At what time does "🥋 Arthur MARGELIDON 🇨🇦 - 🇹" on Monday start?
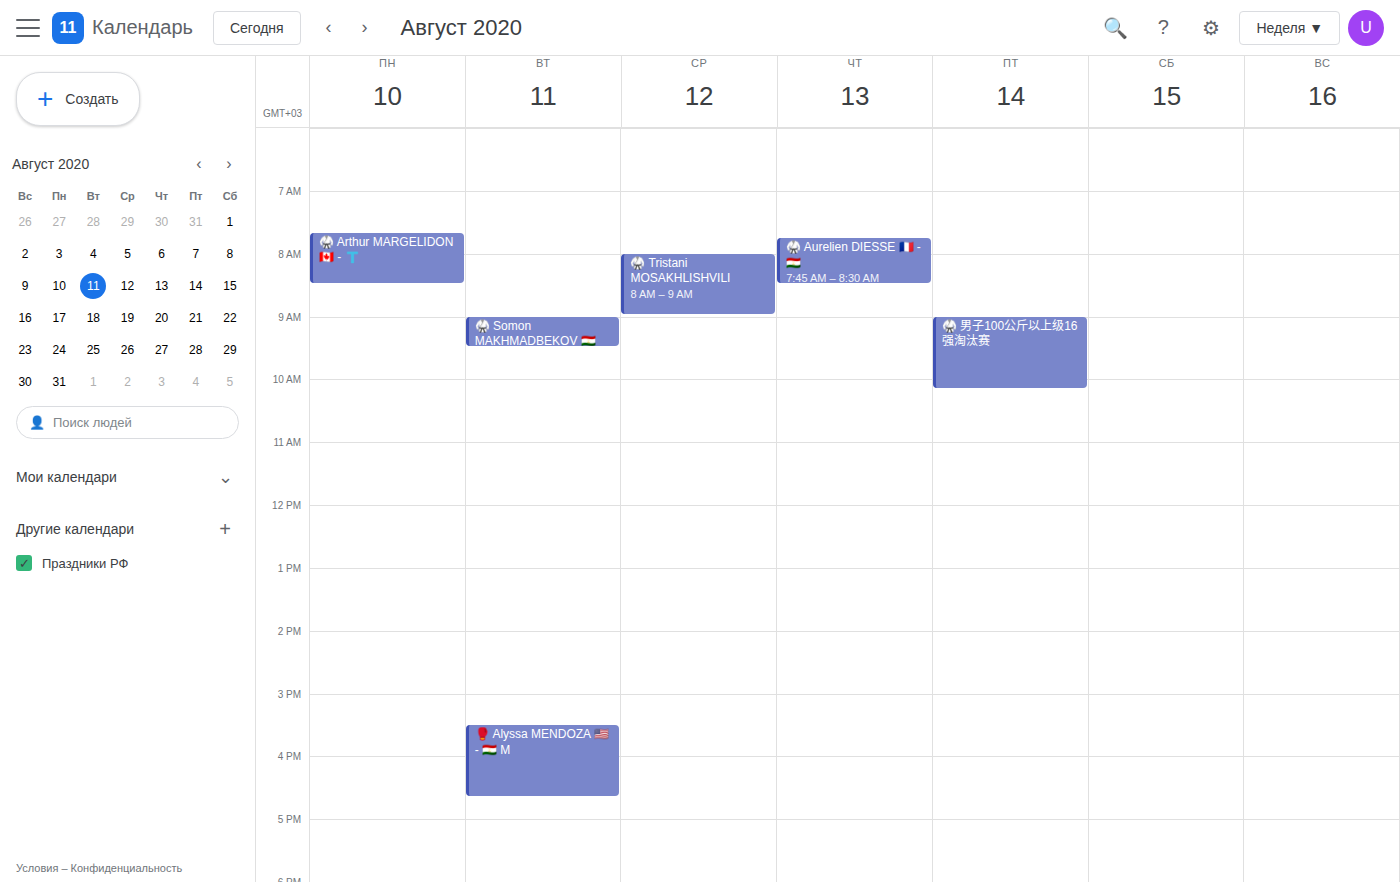
7:40 AM